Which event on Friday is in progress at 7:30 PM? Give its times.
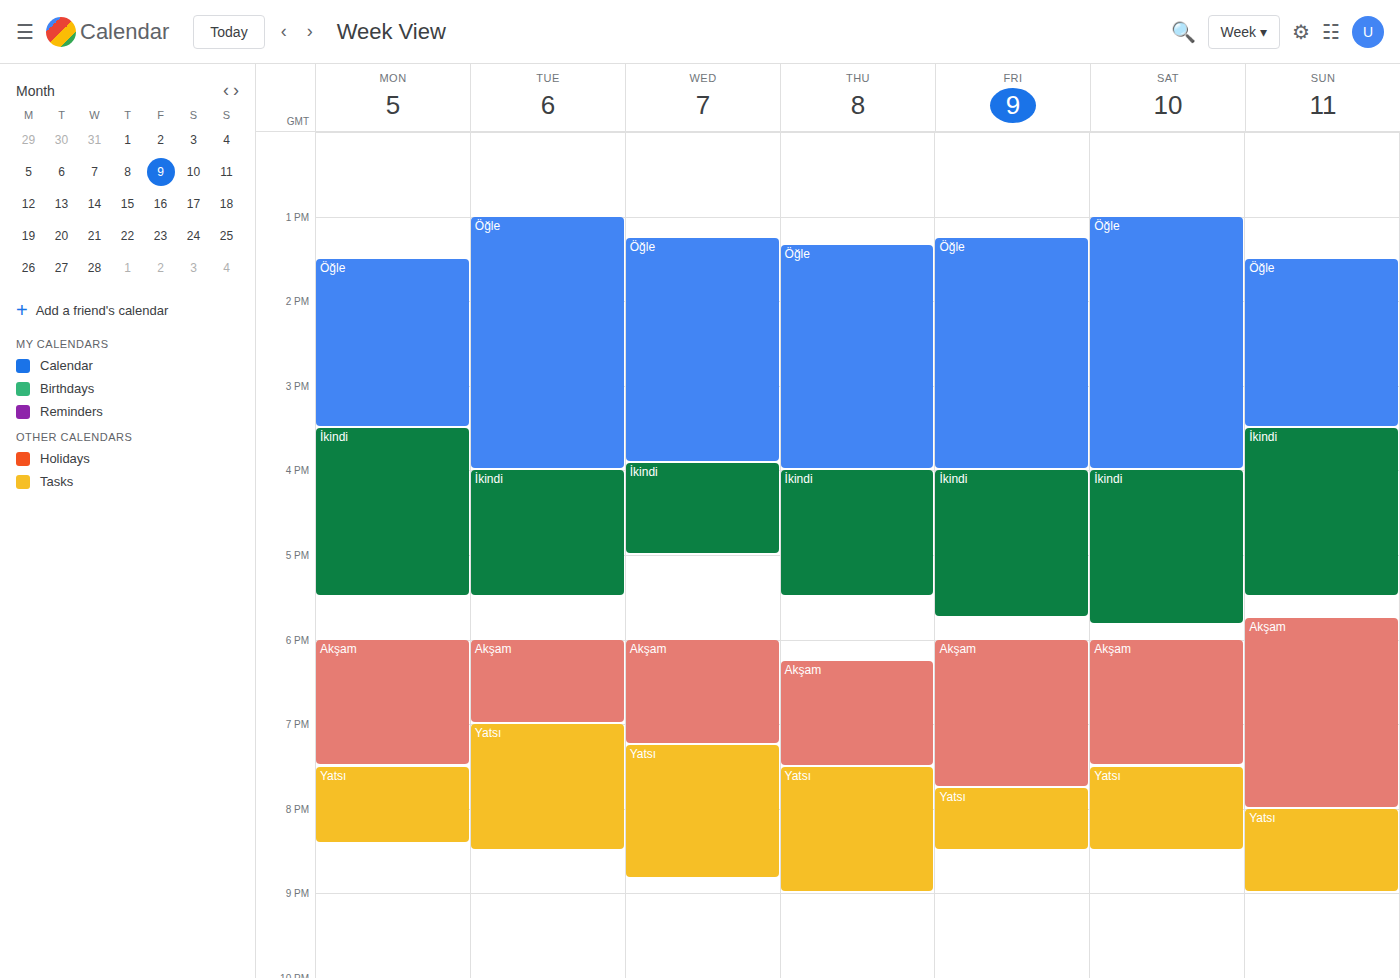
"Akşam", 6:00 PM to 7:45 PM